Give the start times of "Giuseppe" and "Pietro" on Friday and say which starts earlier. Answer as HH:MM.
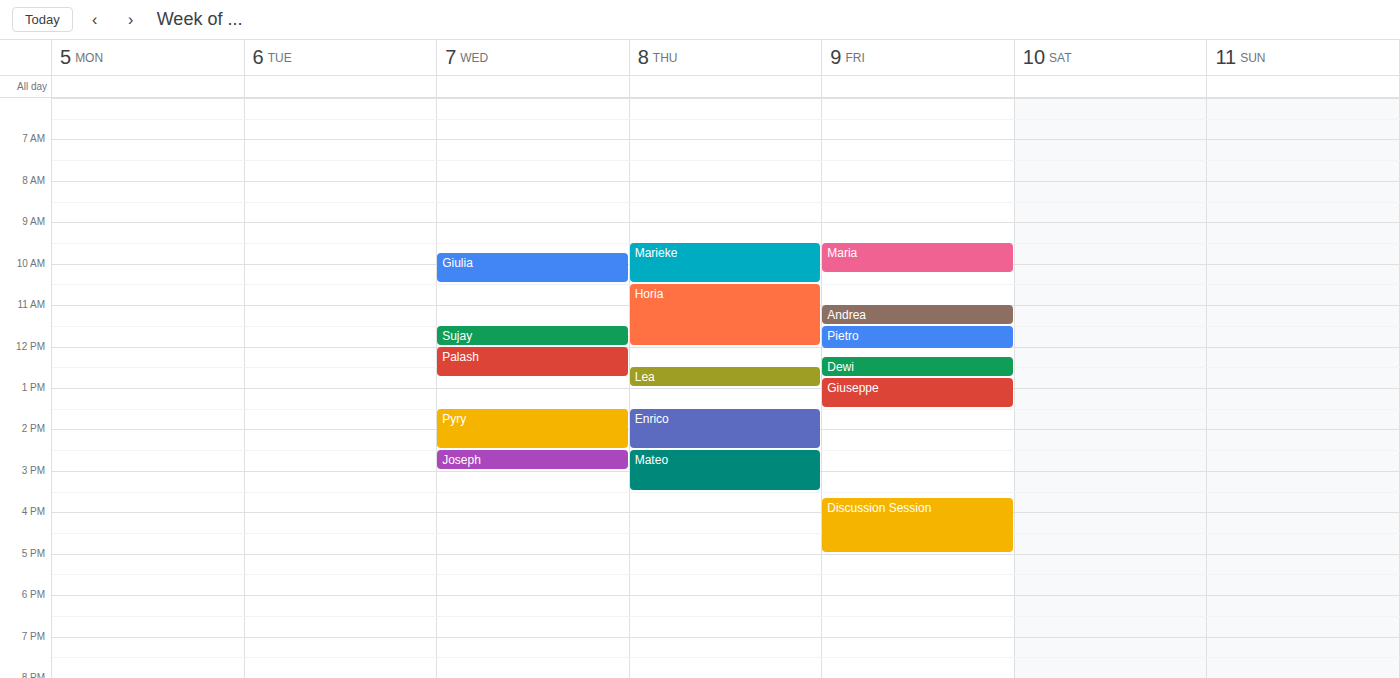
"Pietro" 11:30; "Giuseppe" 12:45.